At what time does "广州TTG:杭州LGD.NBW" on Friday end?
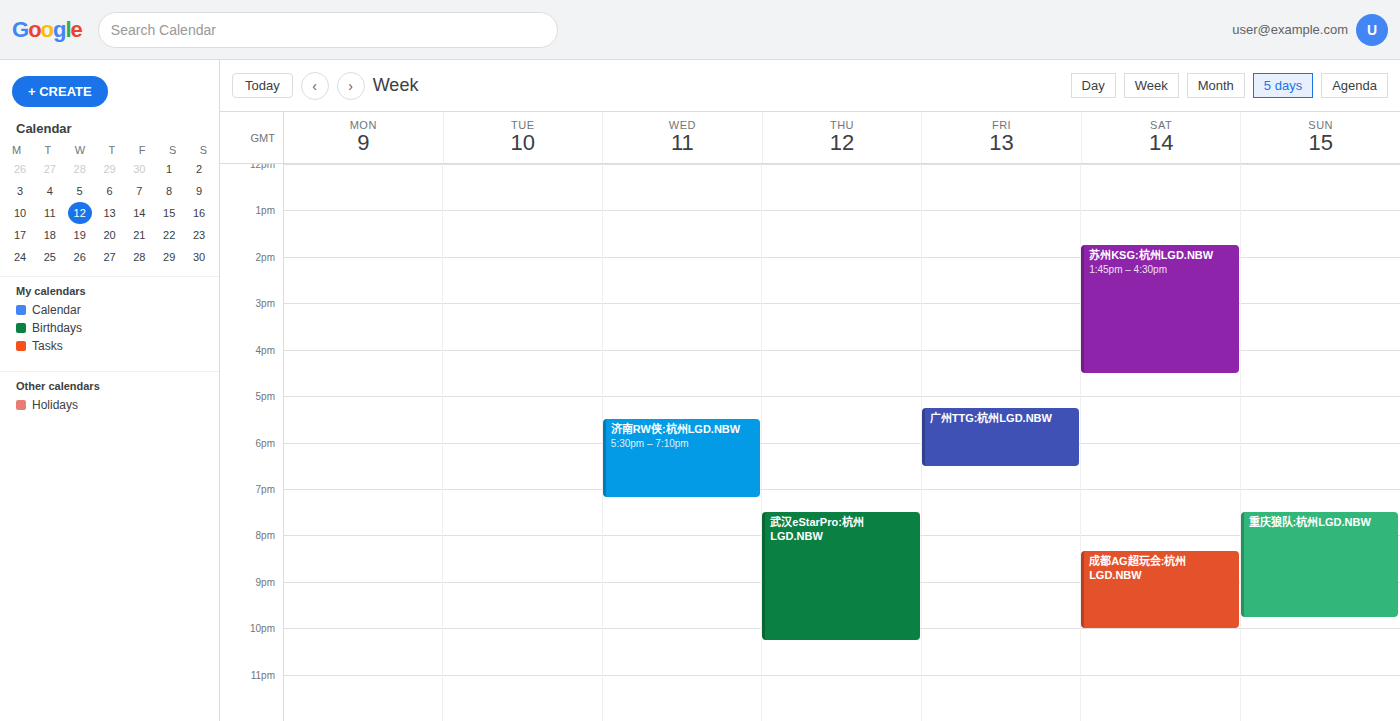
6:30 PM